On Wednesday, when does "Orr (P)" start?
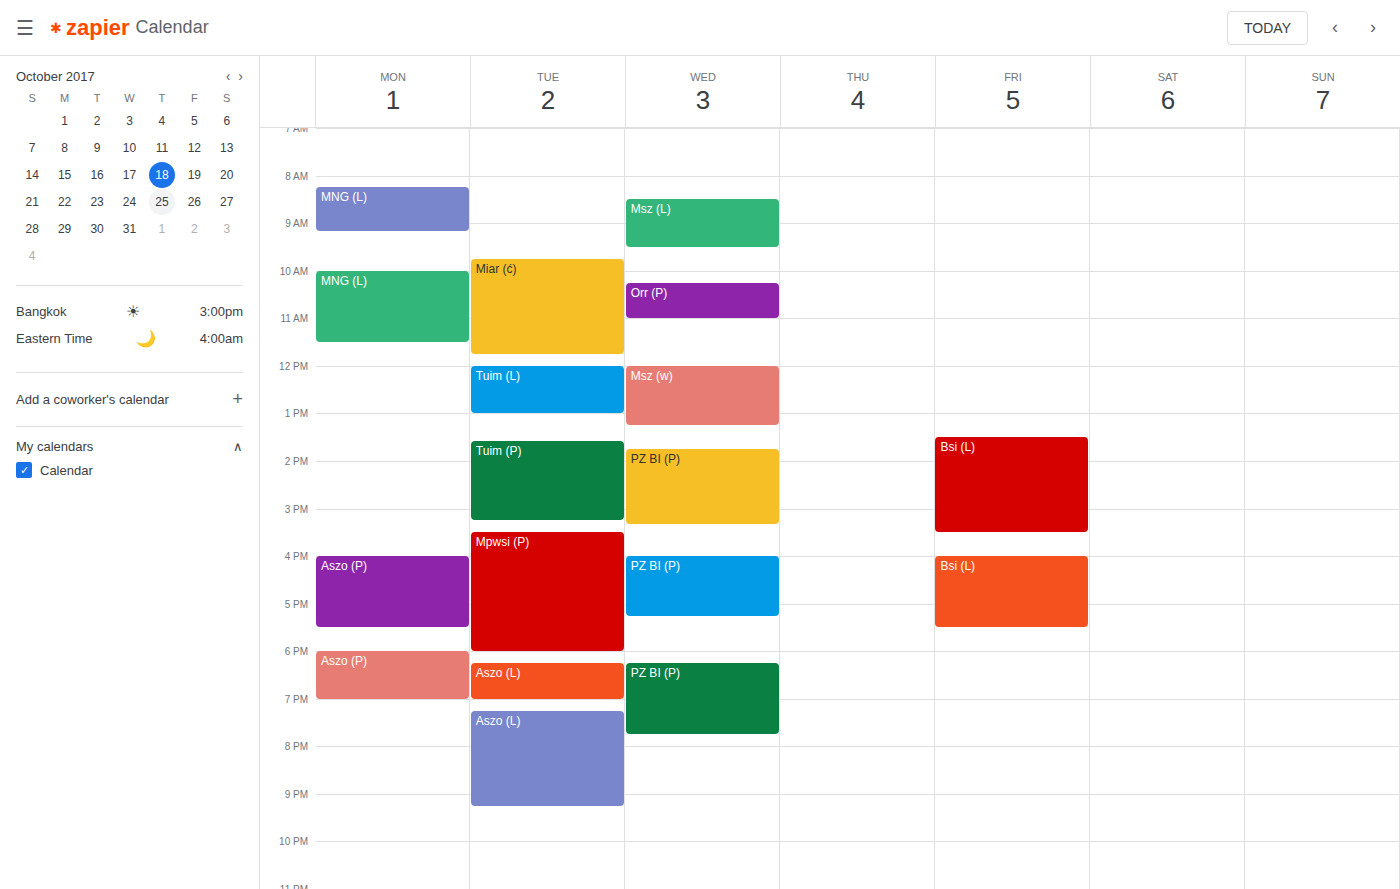
10:15 AM